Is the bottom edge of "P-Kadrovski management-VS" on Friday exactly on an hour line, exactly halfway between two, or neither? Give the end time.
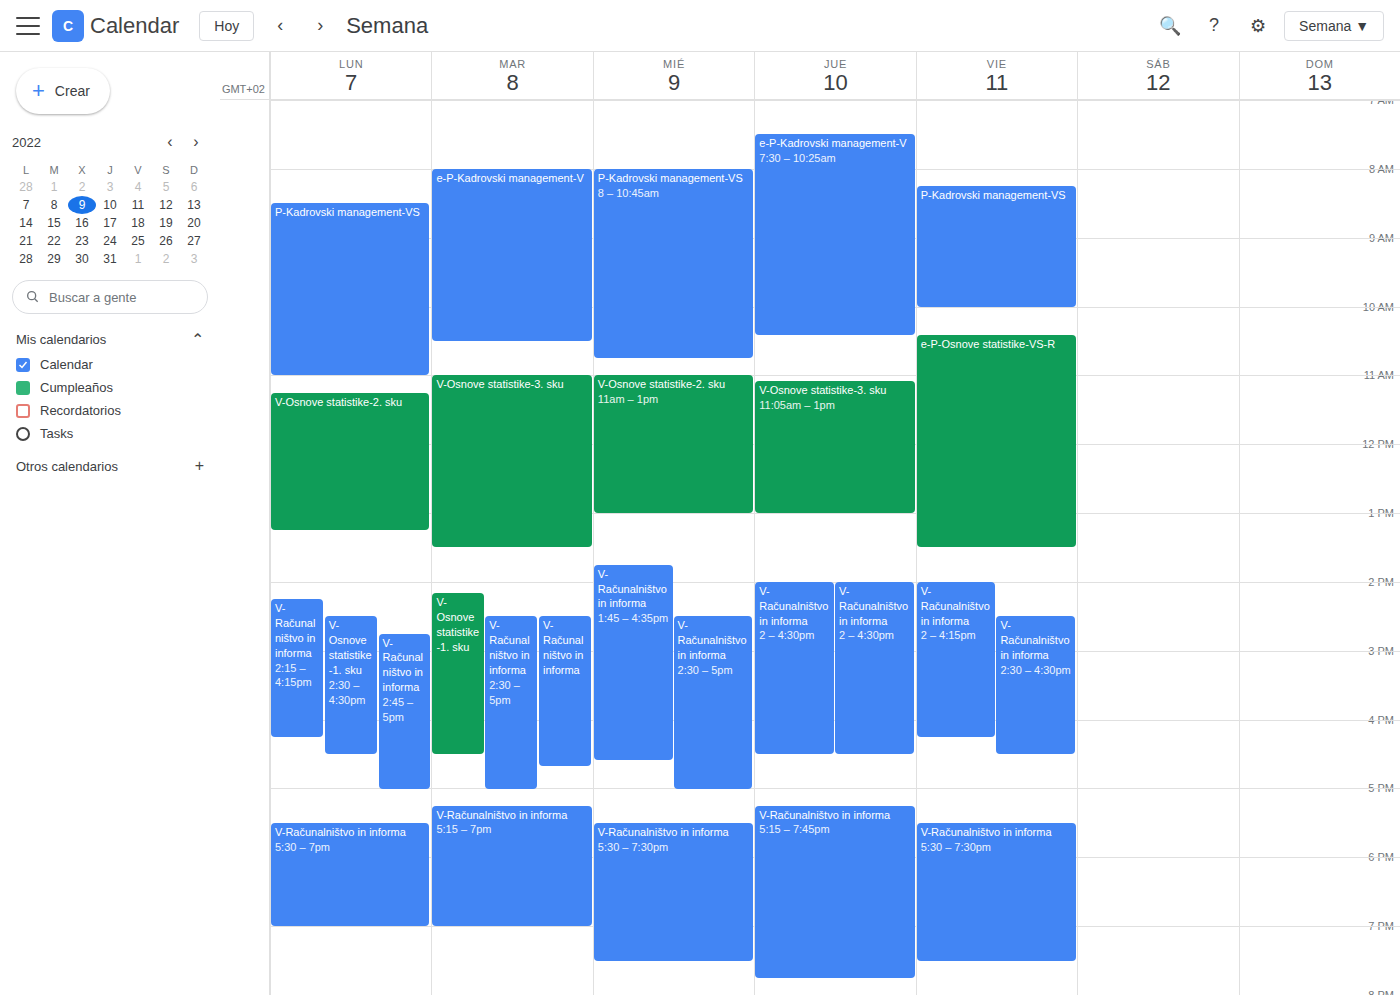
10:00 AM -- exactly on the 10 AM line.